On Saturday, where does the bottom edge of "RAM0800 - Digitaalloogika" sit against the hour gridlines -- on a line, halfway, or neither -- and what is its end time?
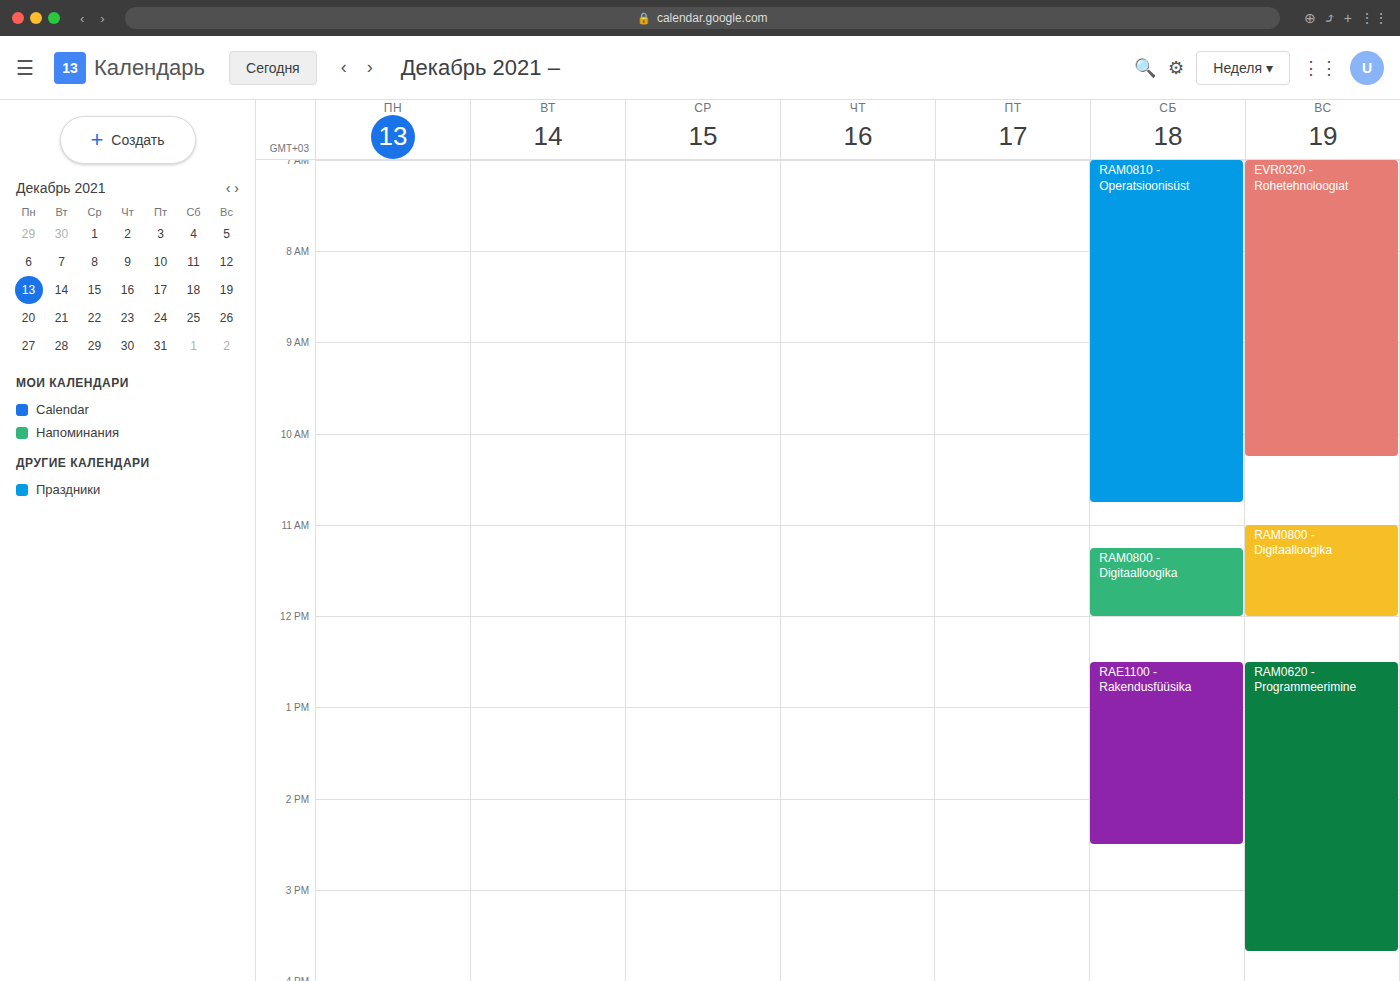
12:00 -- exactly on the 12:00 line.